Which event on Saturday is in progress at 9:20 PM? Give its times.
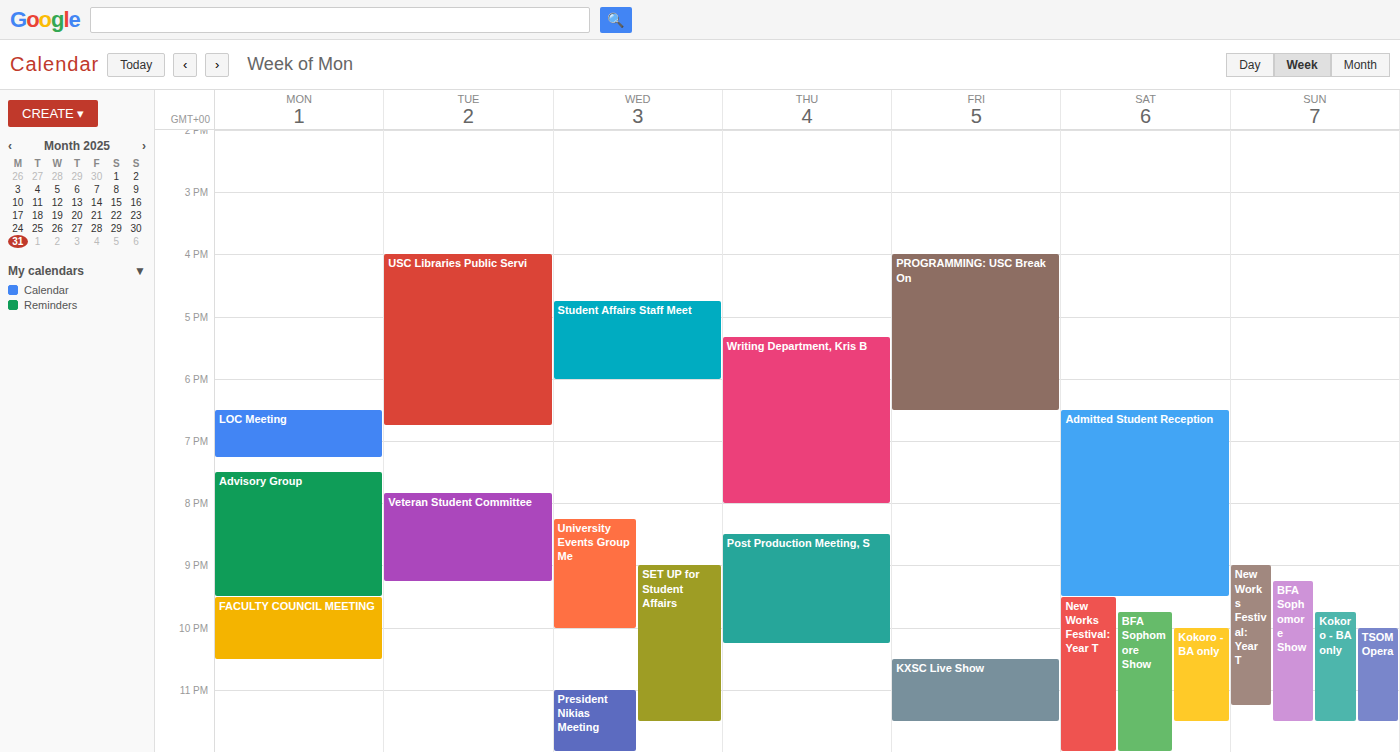
"Admitted Student Reception", 6:30 PM to 9:30 PM